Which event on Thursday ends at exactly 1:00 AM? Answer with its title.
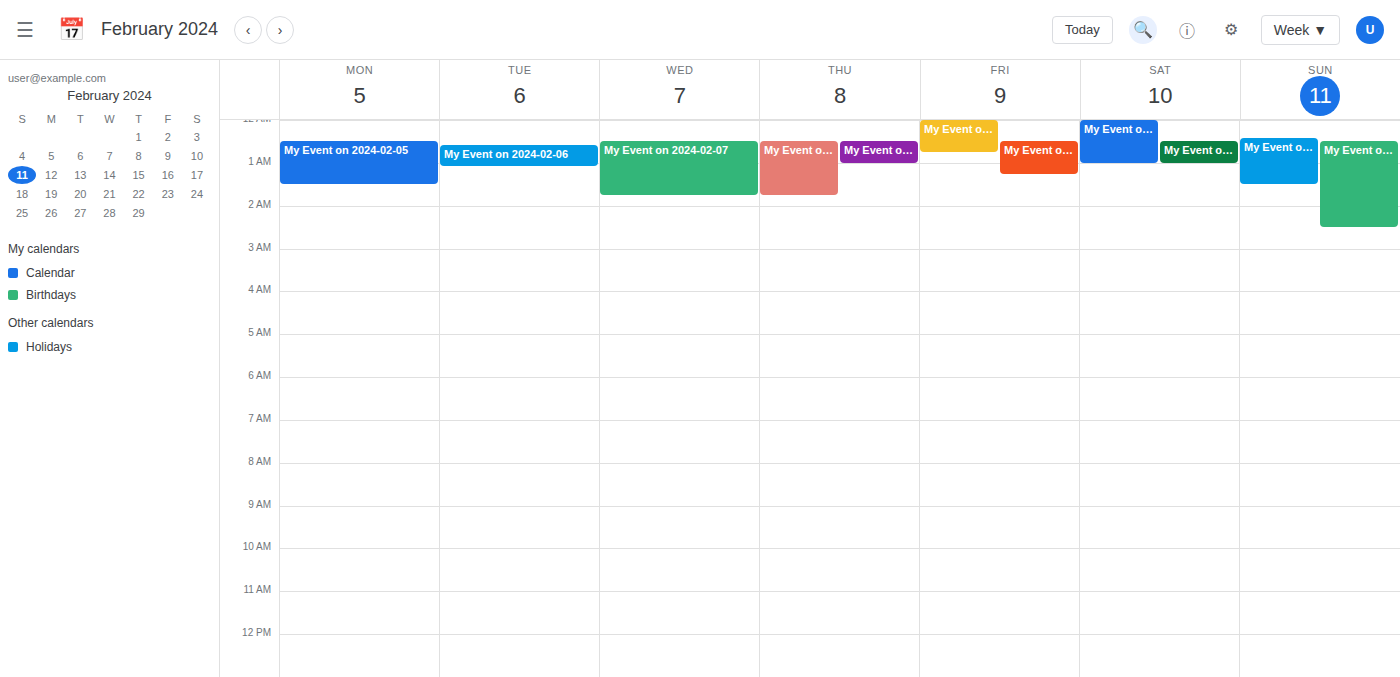
"My Event on 2024-02-01"